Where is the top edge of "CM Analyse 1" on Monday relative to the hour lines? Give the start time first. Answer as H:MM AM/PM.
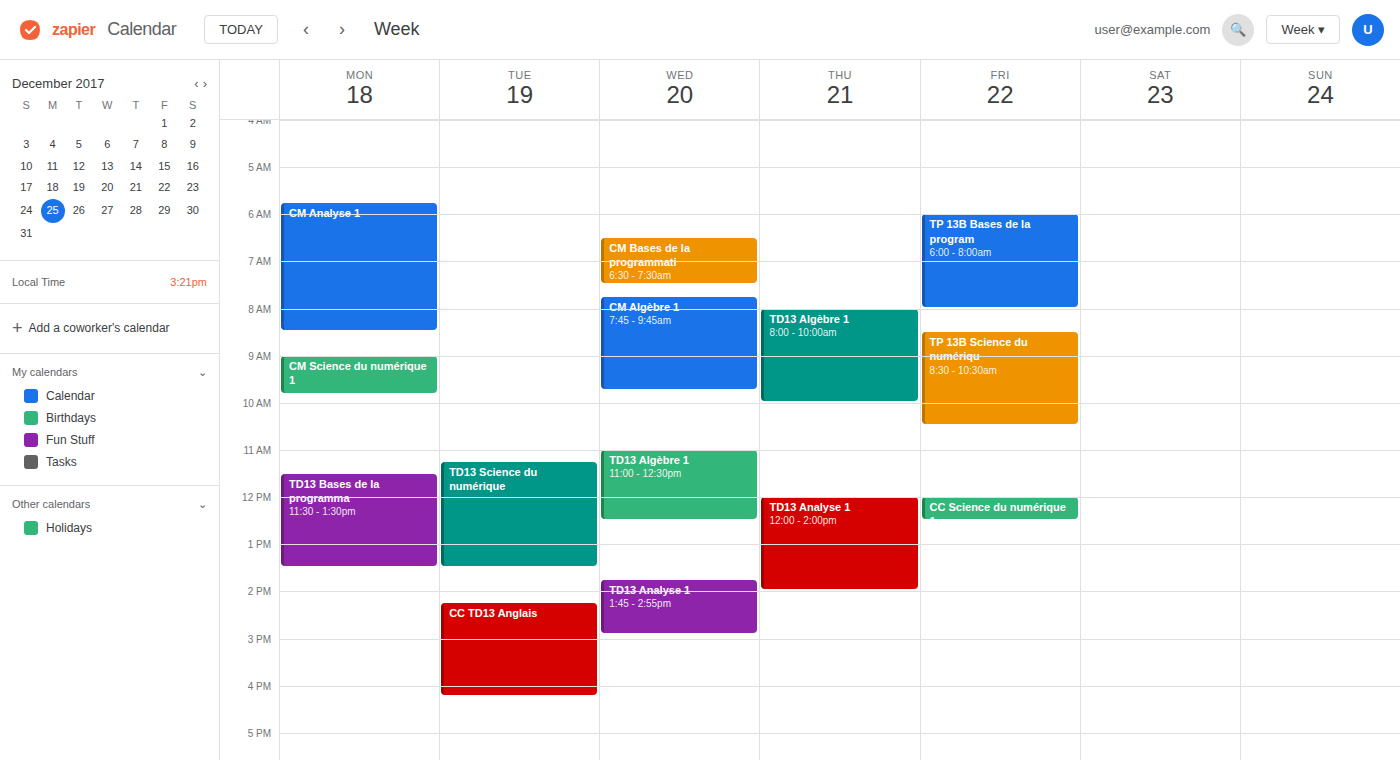
5:45 AM -- neither: three quarters of the way from the 5 AM line to the 6 AM line.